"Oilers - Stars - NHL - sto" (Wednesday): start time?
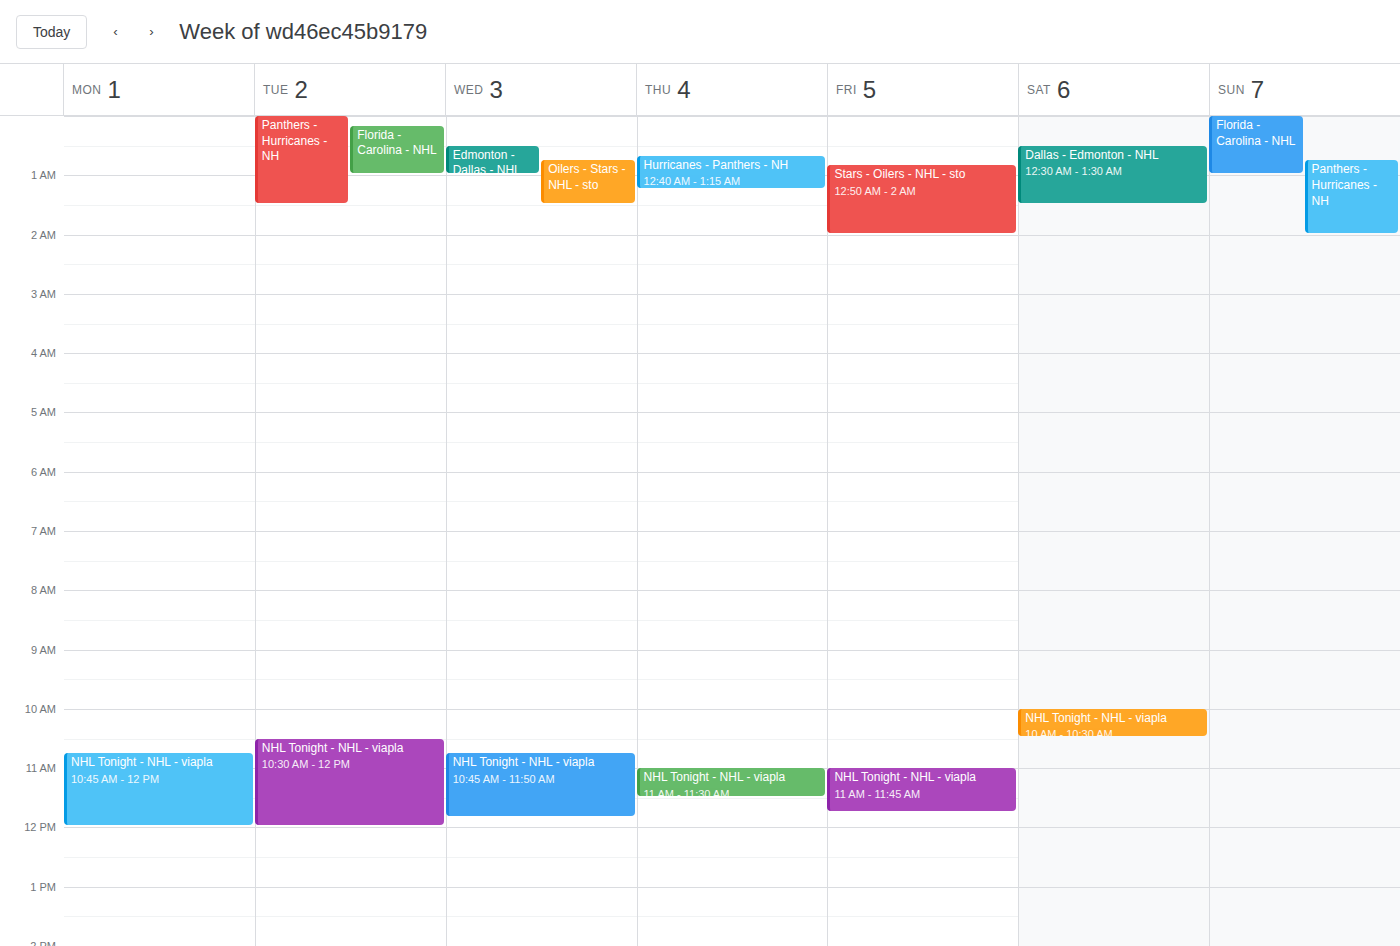
12:45 AM